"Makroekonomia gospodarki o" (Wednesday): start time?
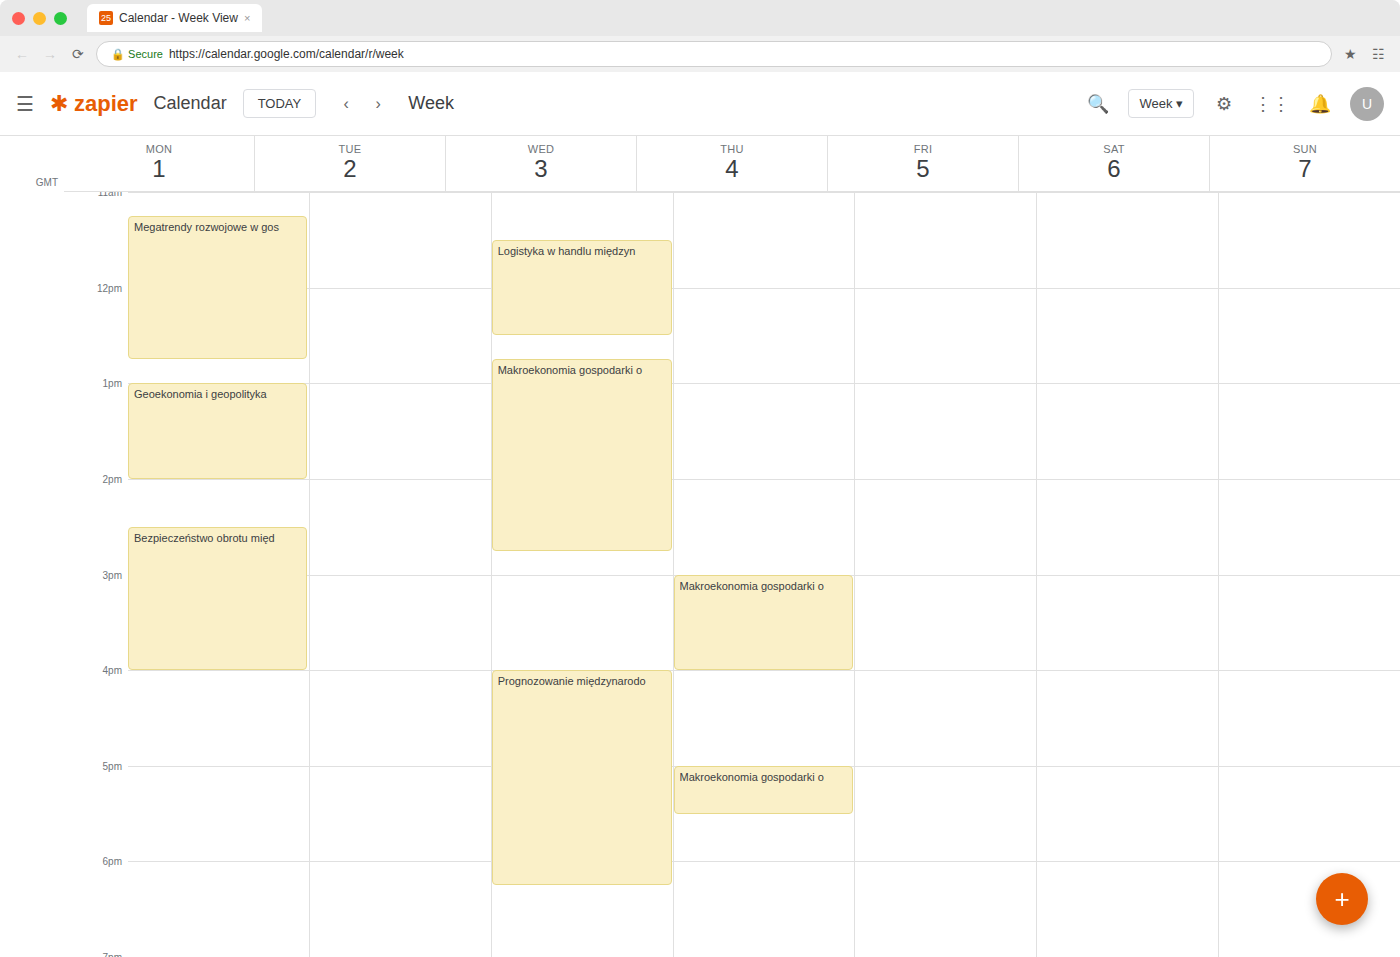
12:45 PM